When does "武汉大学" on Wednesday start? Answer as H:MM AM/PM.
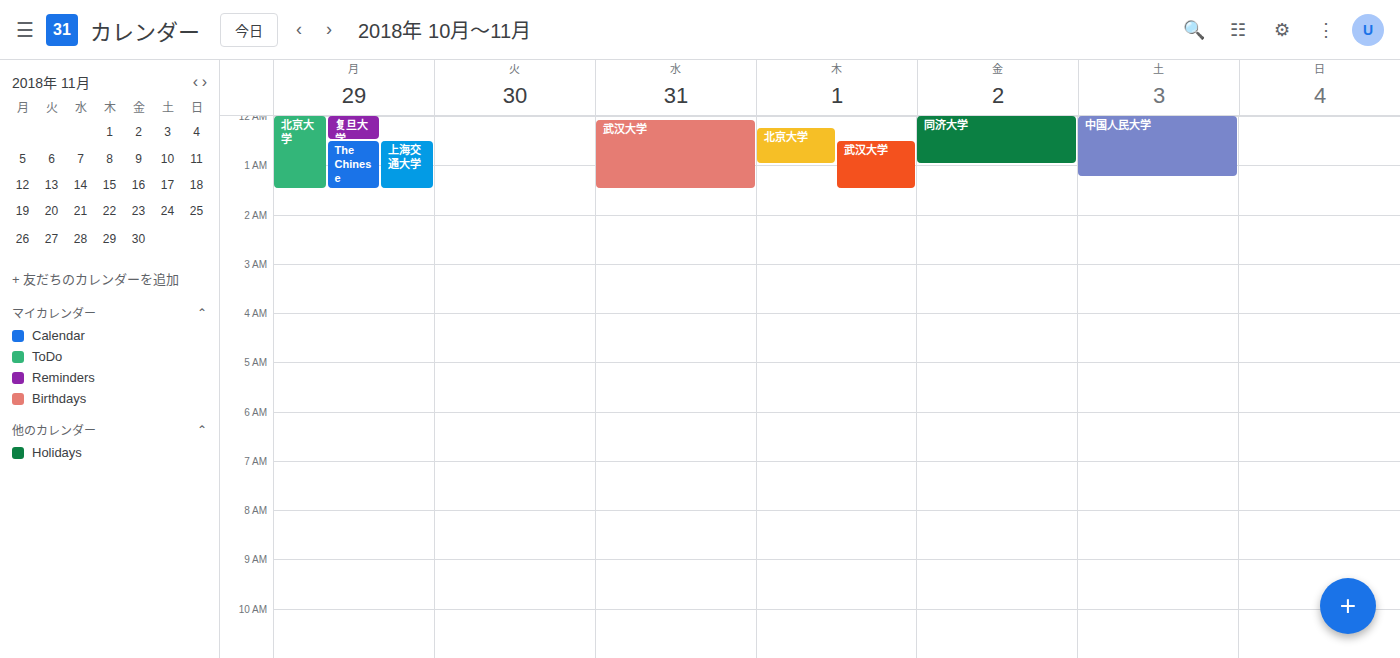
12:05 AM